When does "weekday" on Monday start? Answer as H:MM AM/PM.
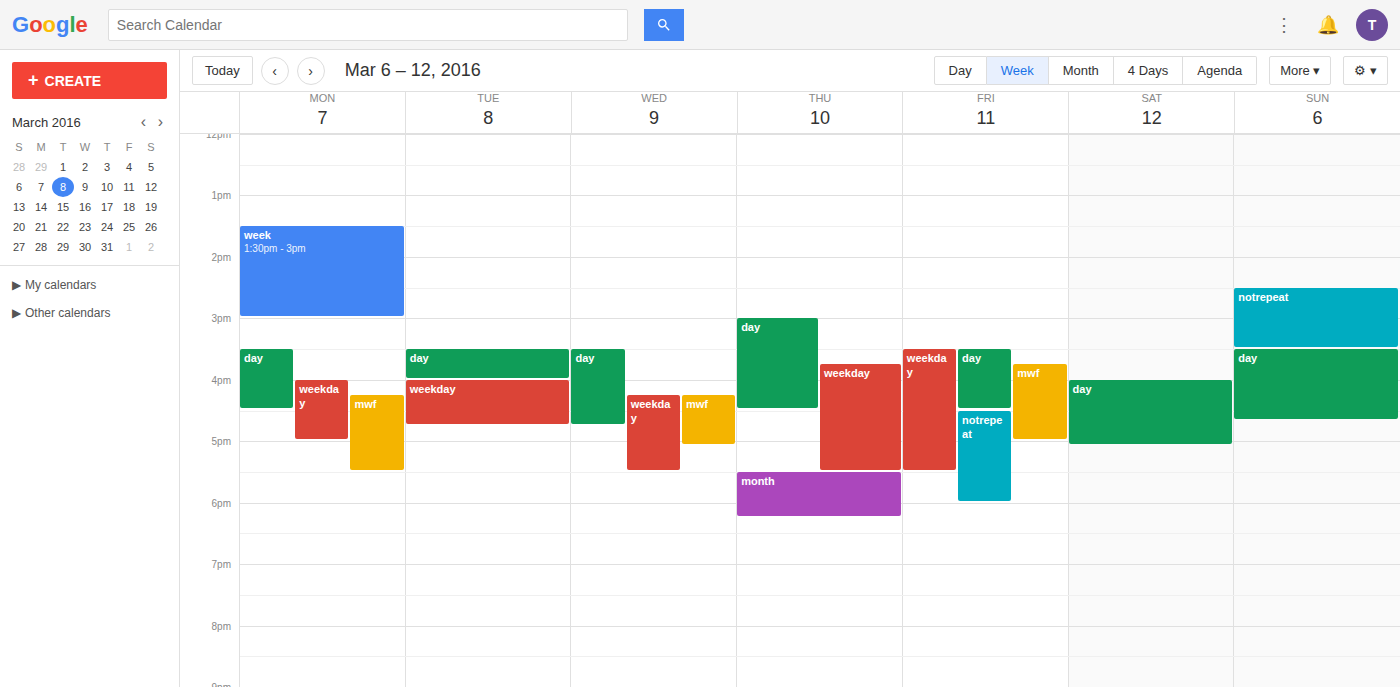
4:00 PM